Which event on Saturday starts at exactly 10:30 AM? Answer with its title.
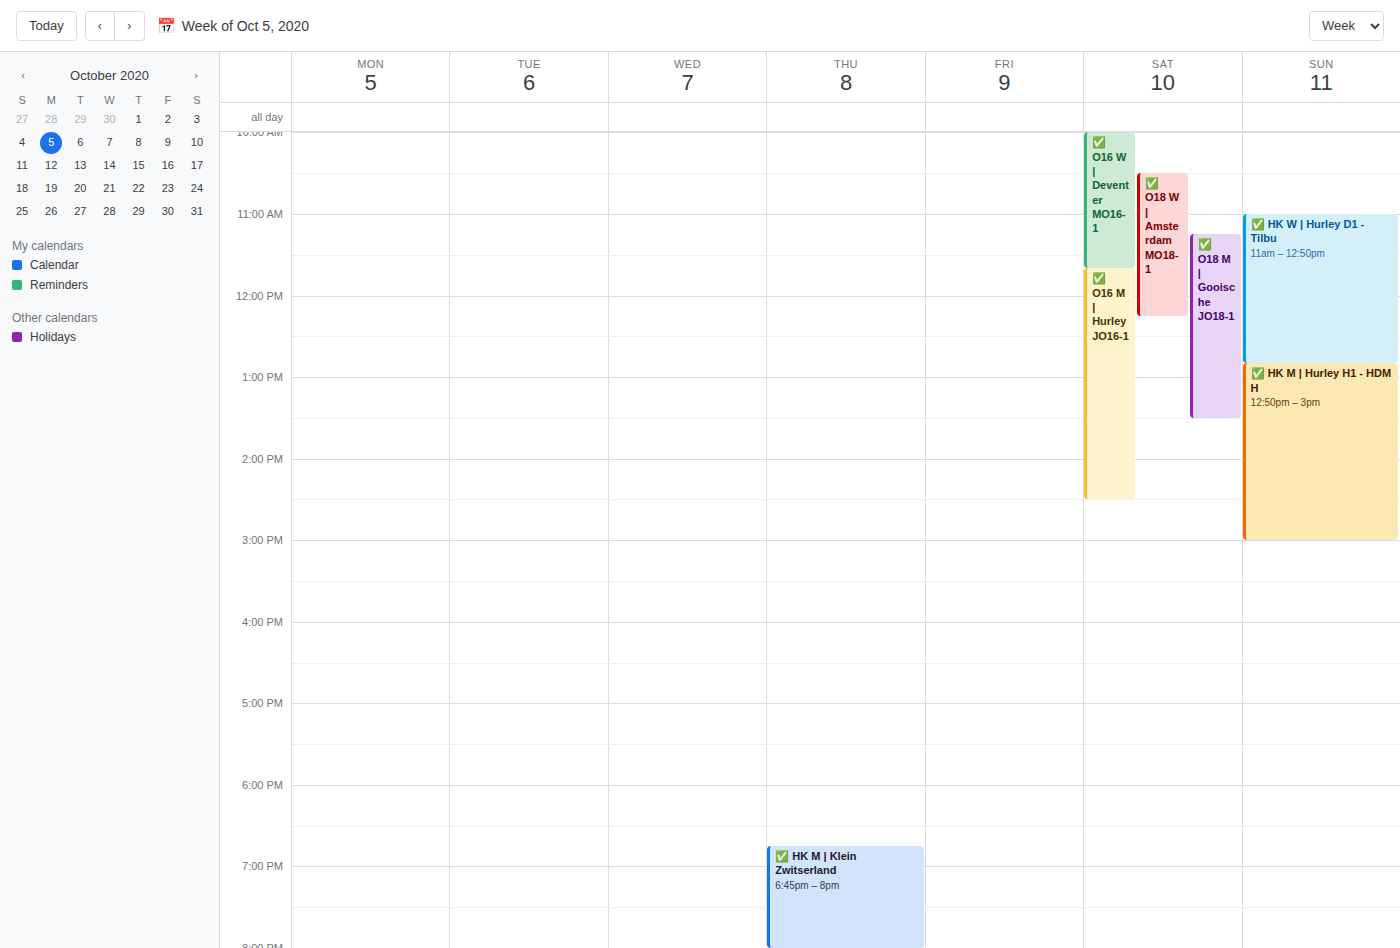
"✅ O18 W | Amsterdam MO18-1"